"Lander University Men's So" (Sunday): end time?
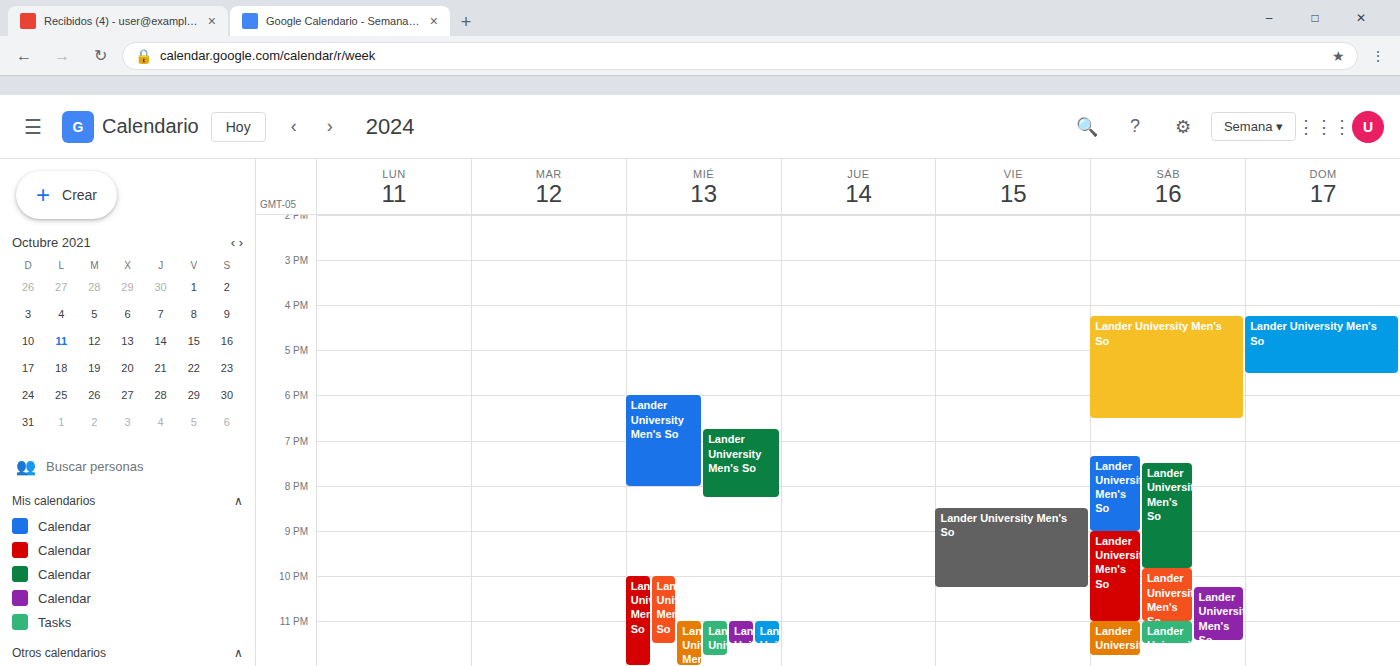
5:30 PM